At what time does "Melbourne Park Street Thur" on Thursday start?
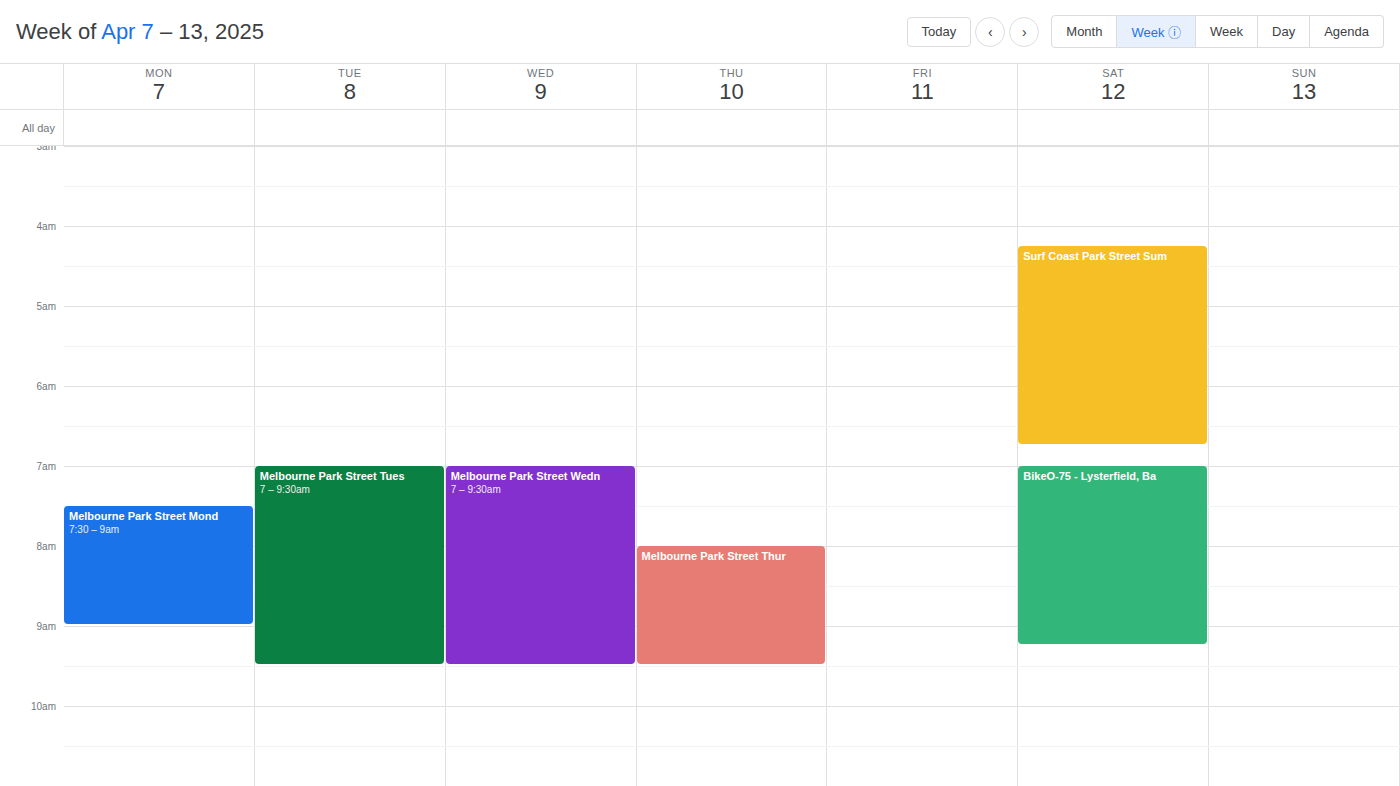
8:00 AM